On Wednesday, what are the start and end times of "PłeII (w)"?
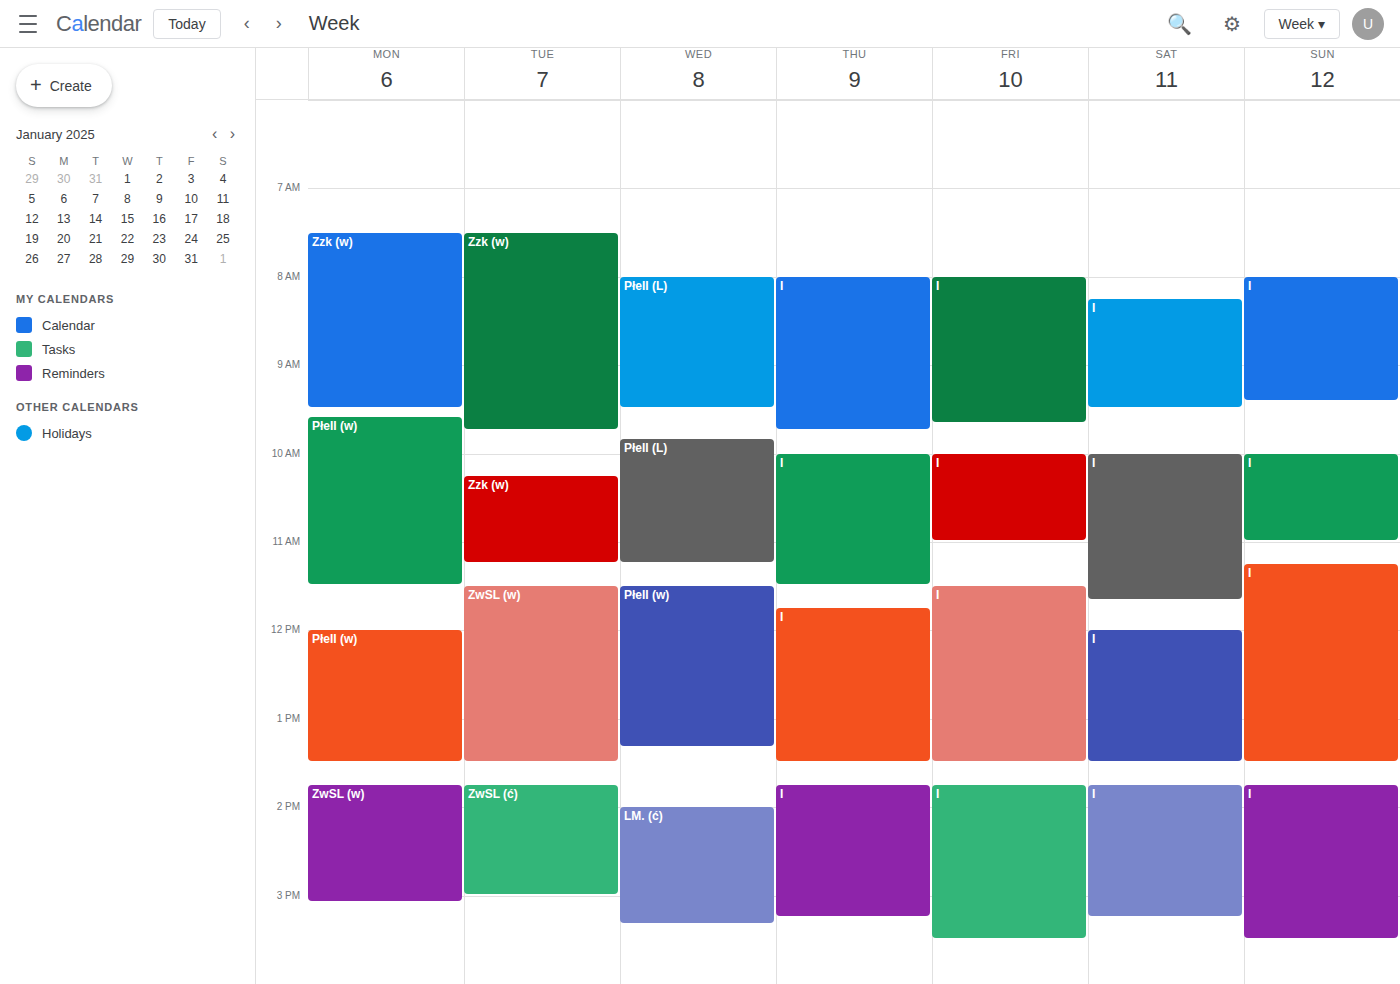
11:30 AM to 1:20 PM